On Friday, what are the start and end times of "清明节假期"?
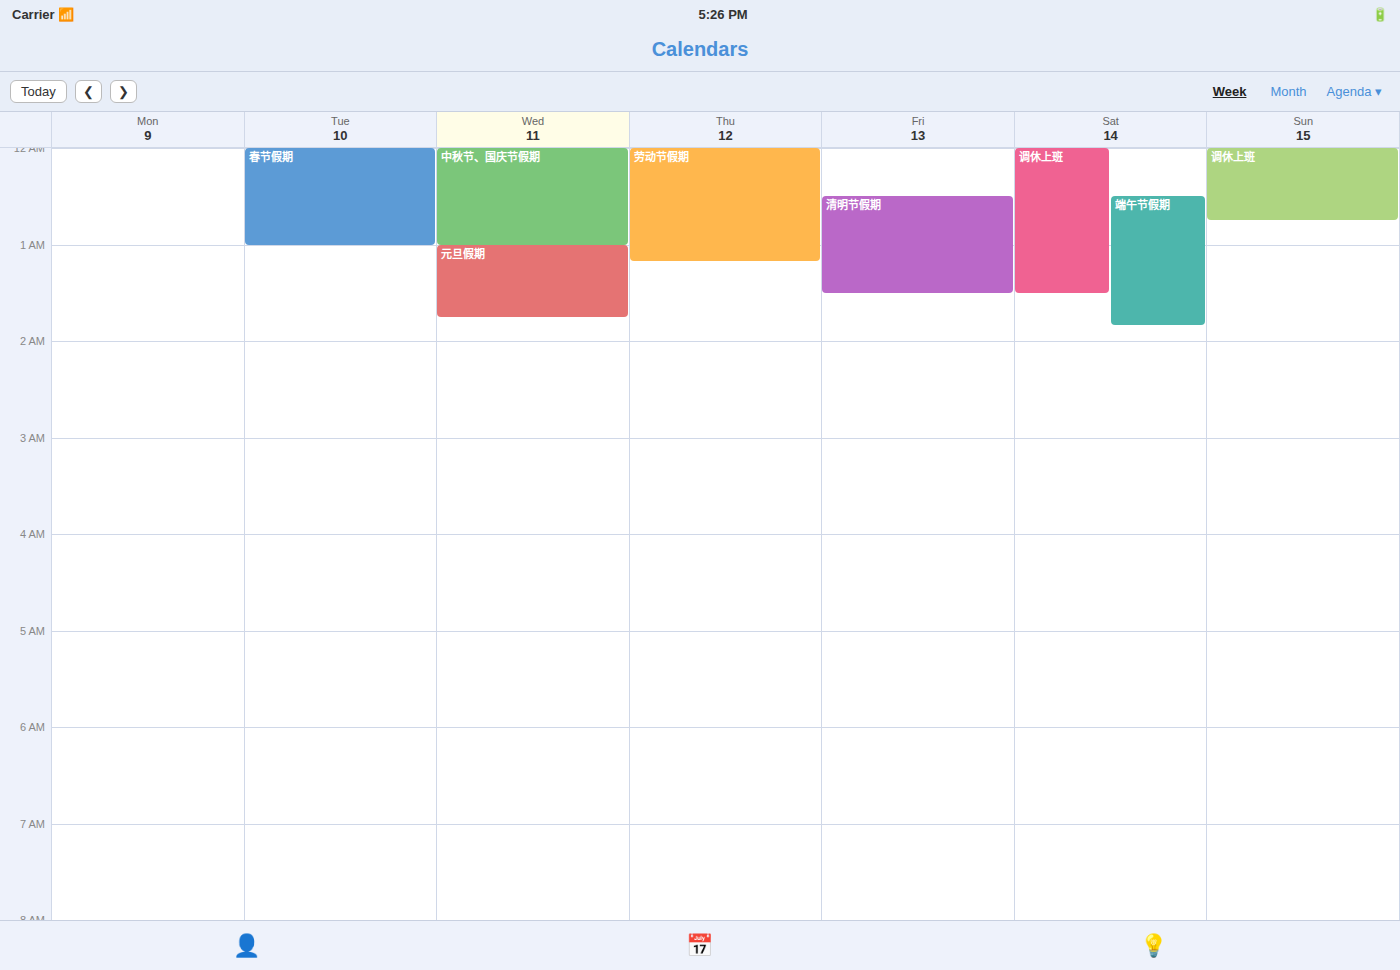
12:30 AM to 1:30 AM